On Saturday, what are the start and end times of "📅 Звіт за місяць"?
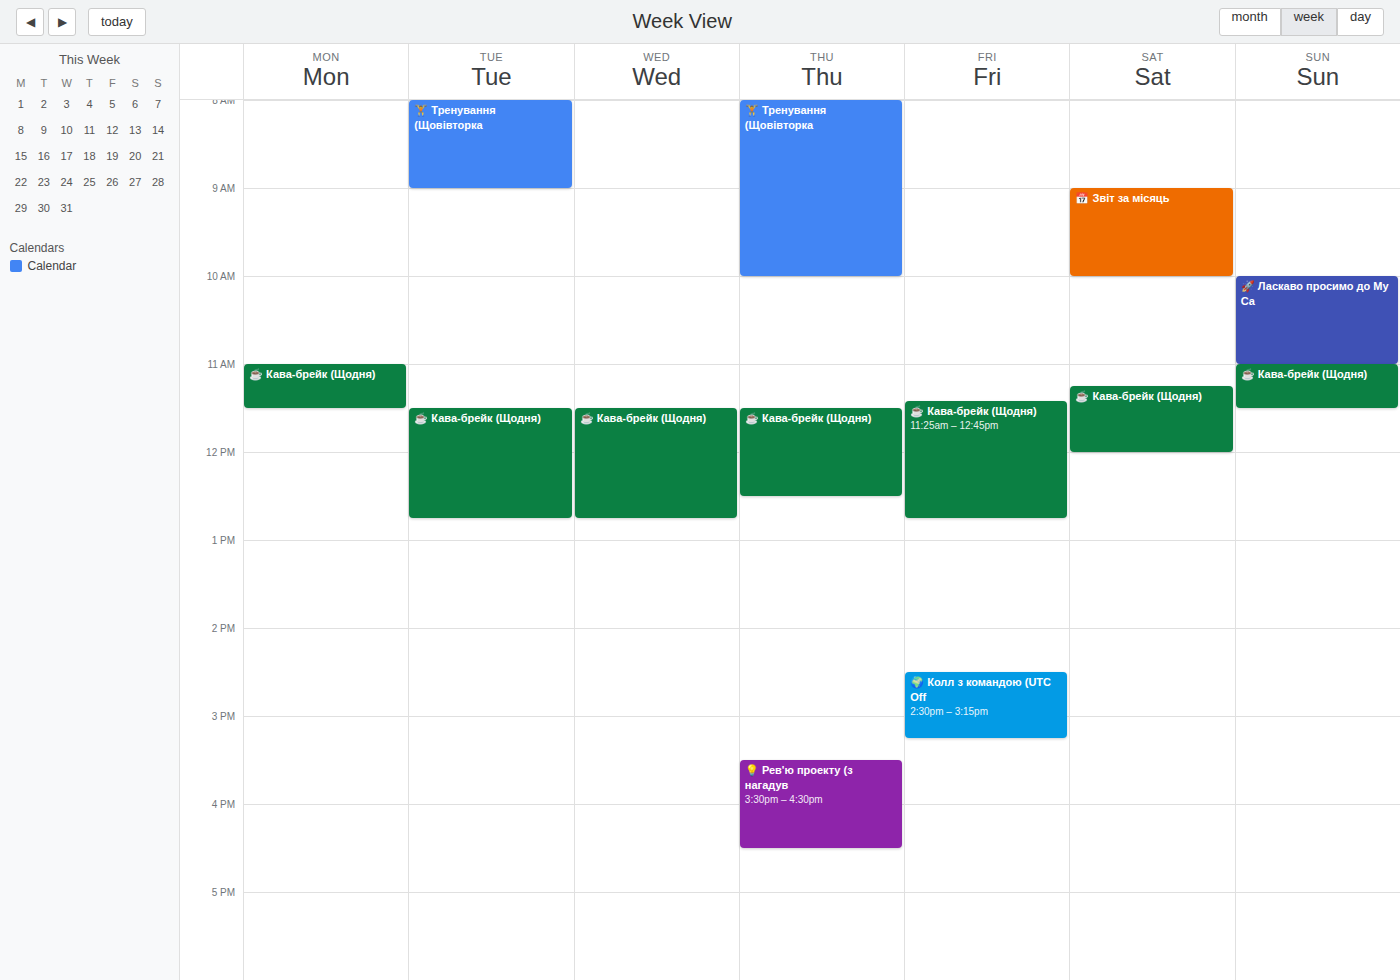
9:00 AM to 10:00 AM